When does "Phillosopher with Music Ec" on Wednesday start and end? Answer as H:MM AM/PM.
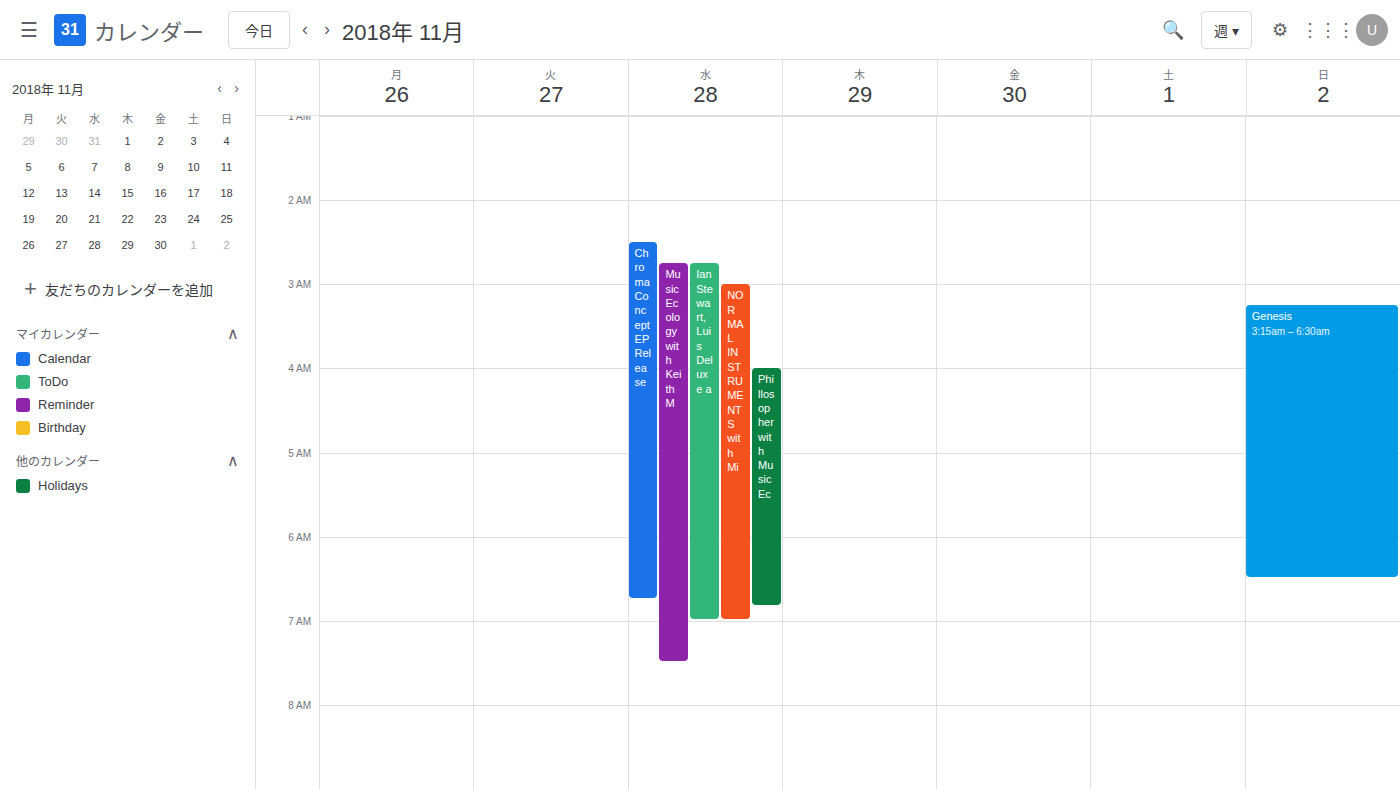
4:00 AM to 6:50 AM